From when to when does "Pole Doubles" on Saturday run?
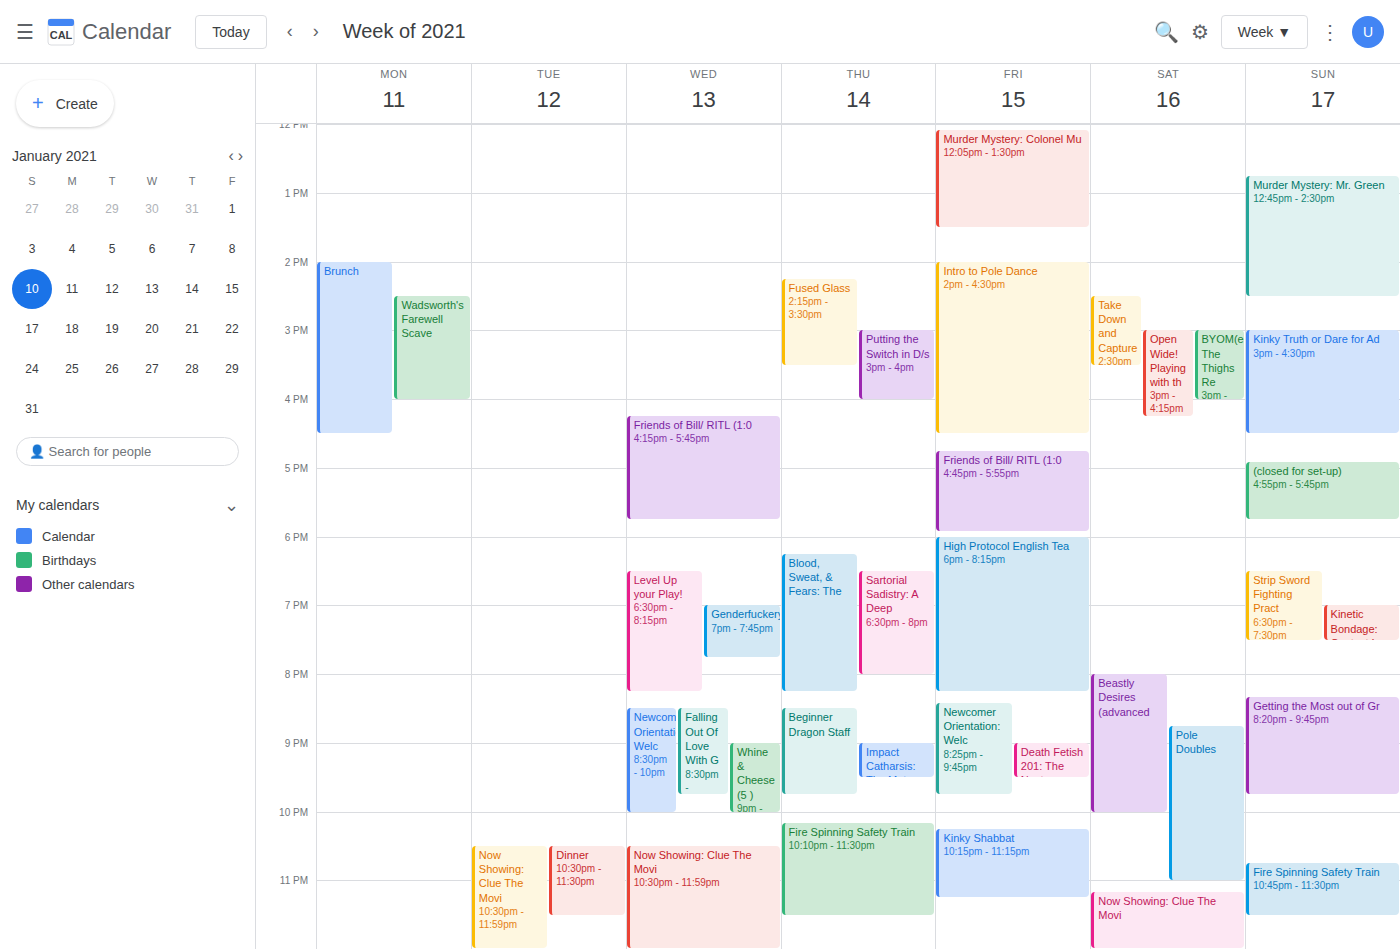
8:45 PM to 11:00 PM